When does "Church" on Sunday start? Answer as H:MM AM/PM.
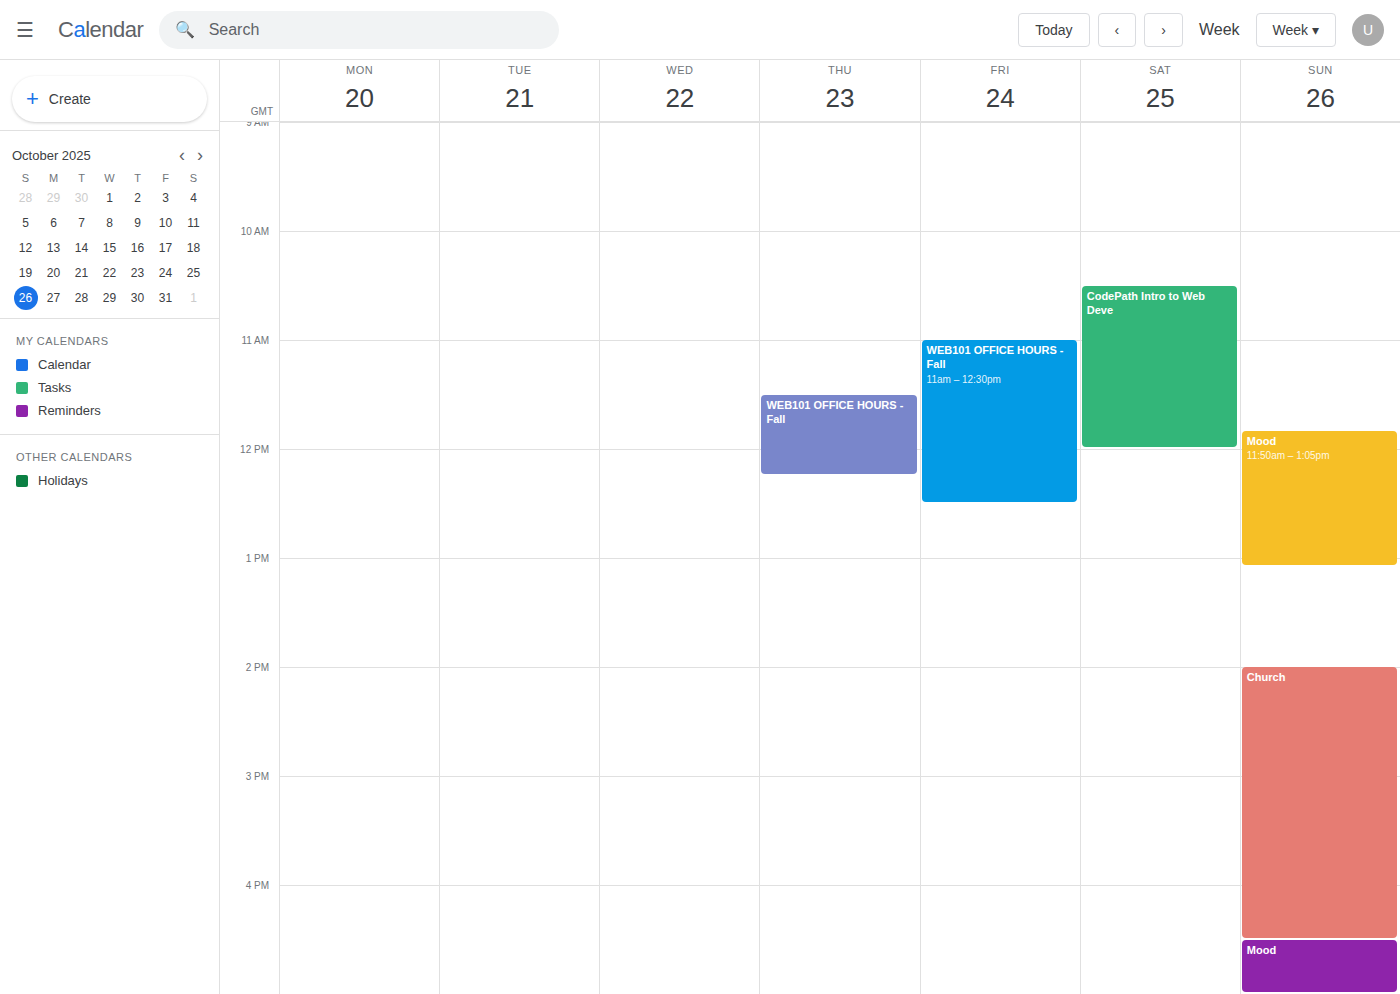
2:00 PM